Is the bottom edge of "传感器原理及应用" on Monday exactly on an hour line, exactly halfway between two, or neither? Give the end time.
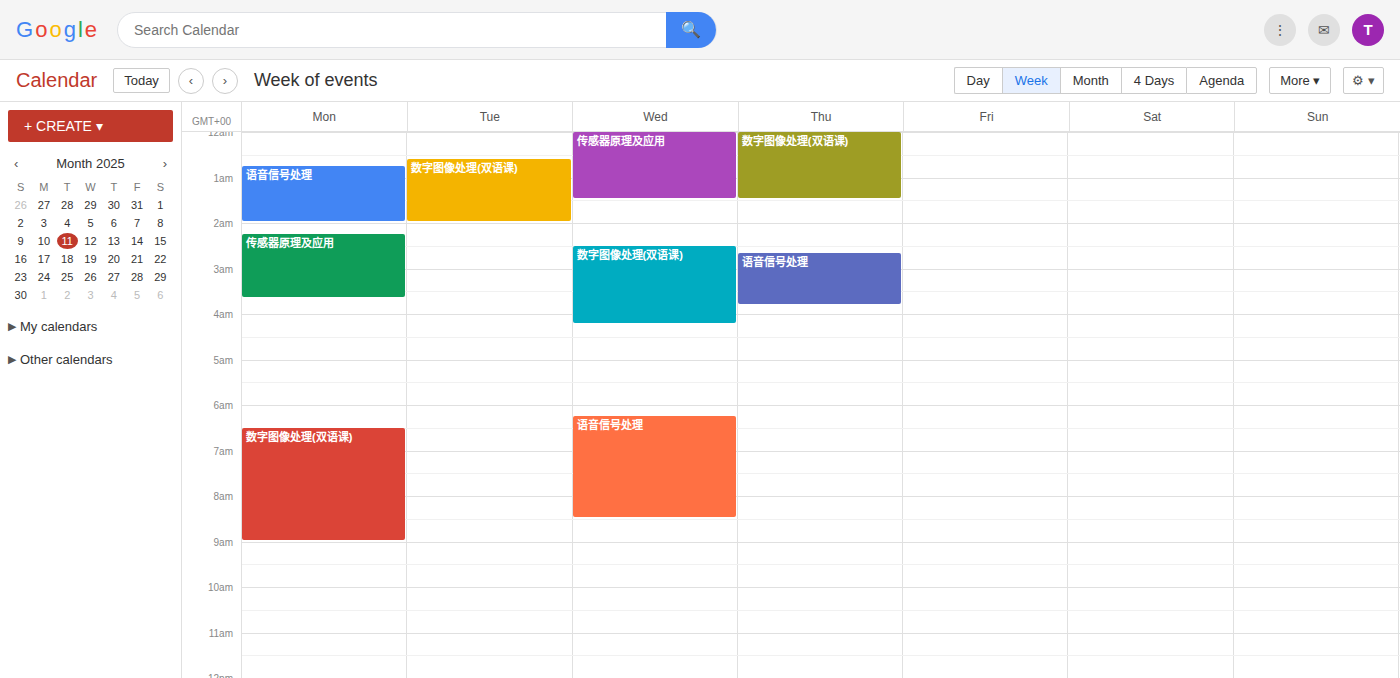
3:40 AM -- neither: 40 minutes below the 3 AM line and 20 minutes above the 4 AM line.